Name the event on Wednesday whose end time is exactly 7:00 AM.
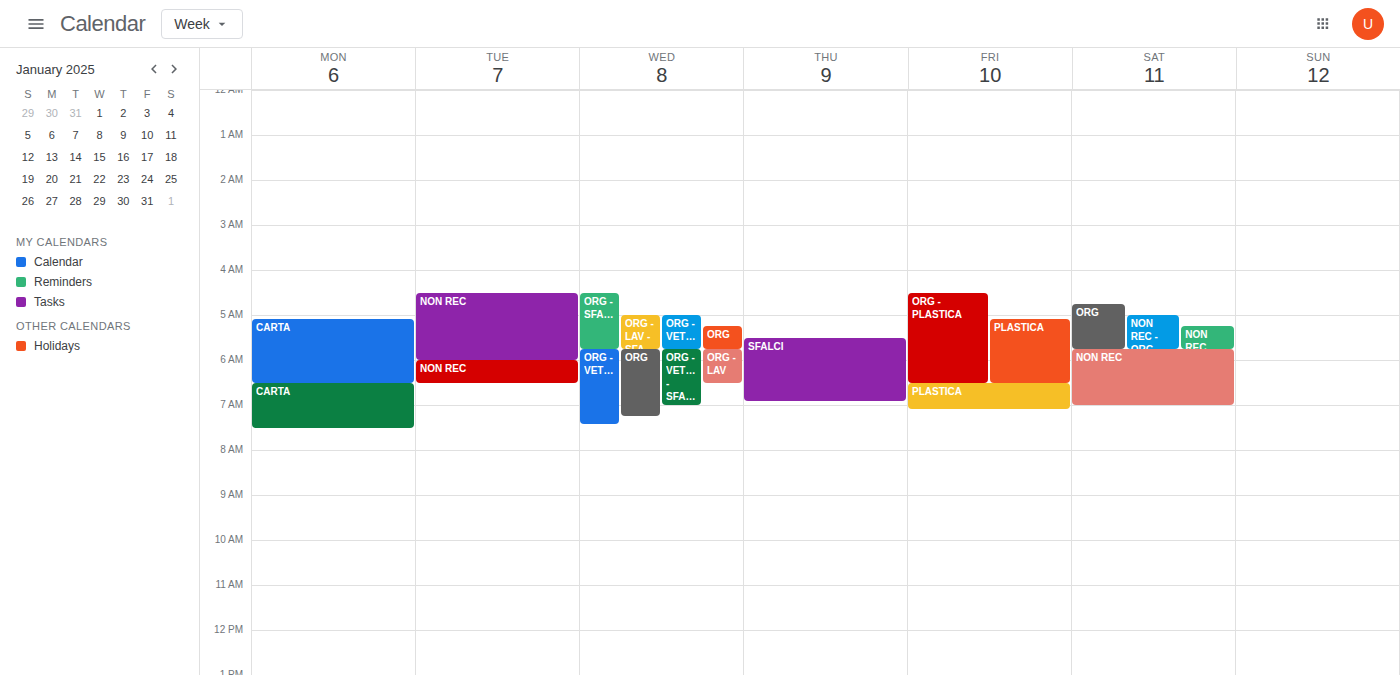
"ORG - VETRO - SFALCI"